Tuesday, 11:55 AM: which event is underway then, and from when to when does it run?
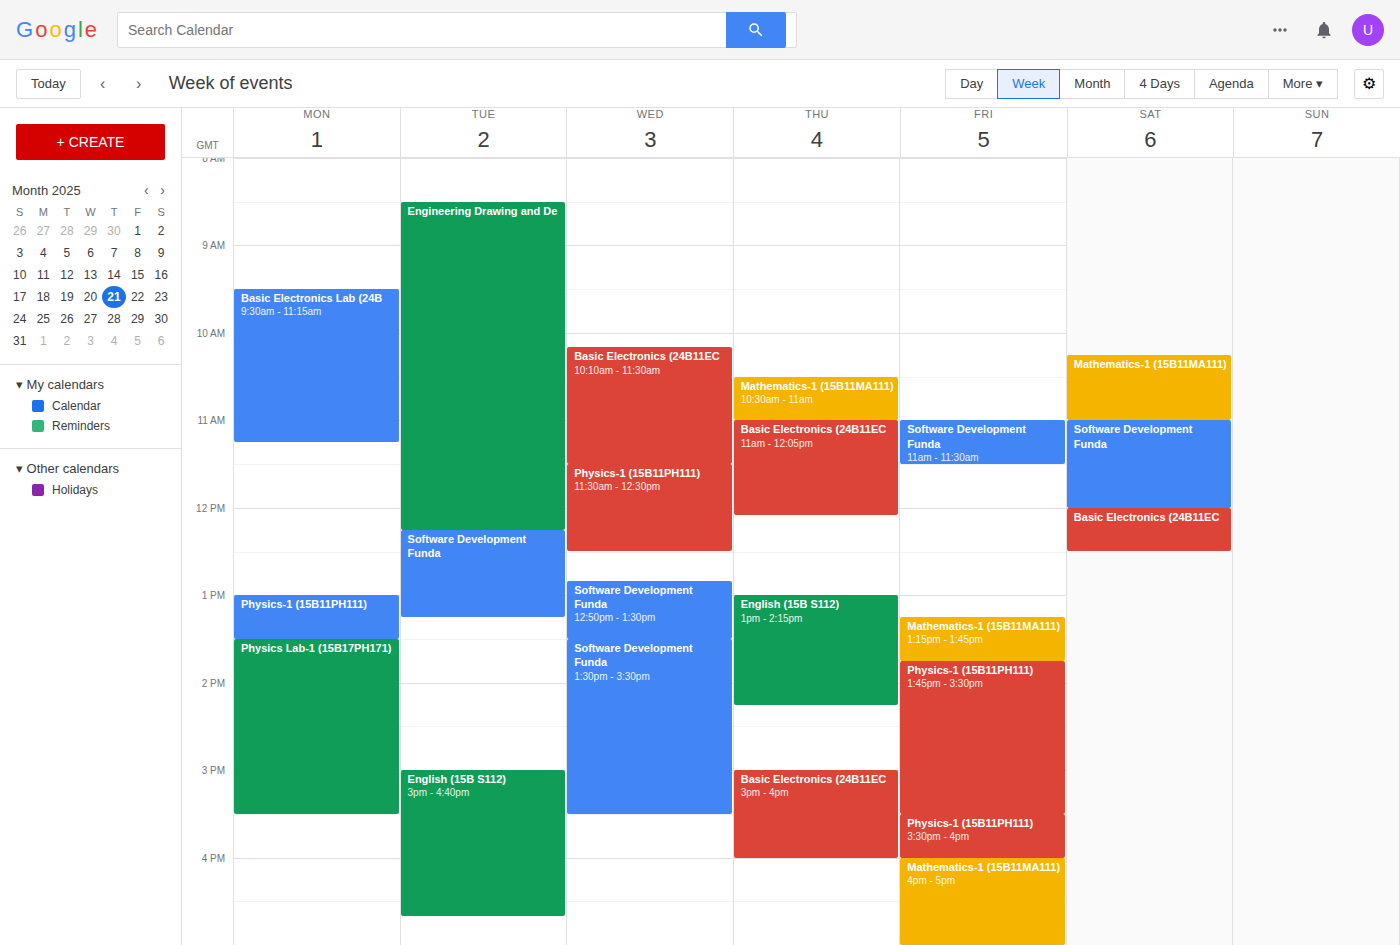
"Engineering Drawing and De", 8:30 AM to 12:15 PM